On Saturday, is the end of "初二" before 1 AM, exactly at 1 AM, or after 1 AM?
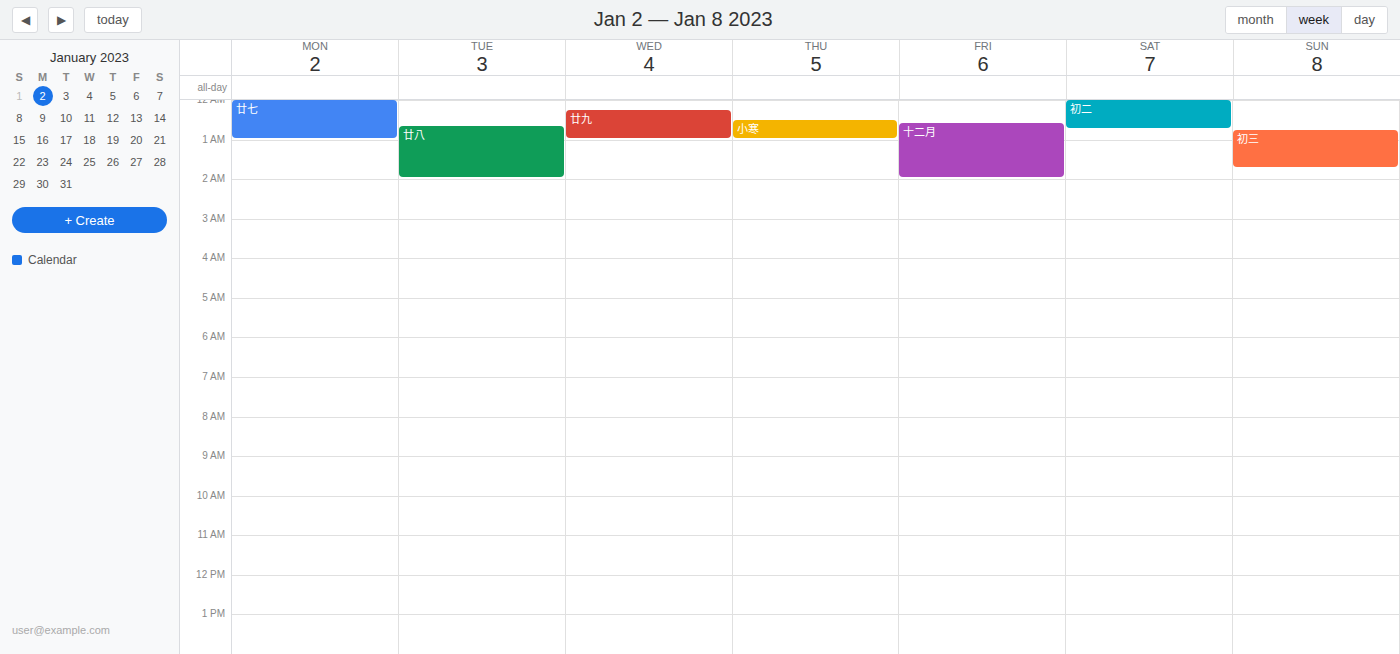
12:45 AM -- before 1 AM, 15 minutes above the 1 AM line.